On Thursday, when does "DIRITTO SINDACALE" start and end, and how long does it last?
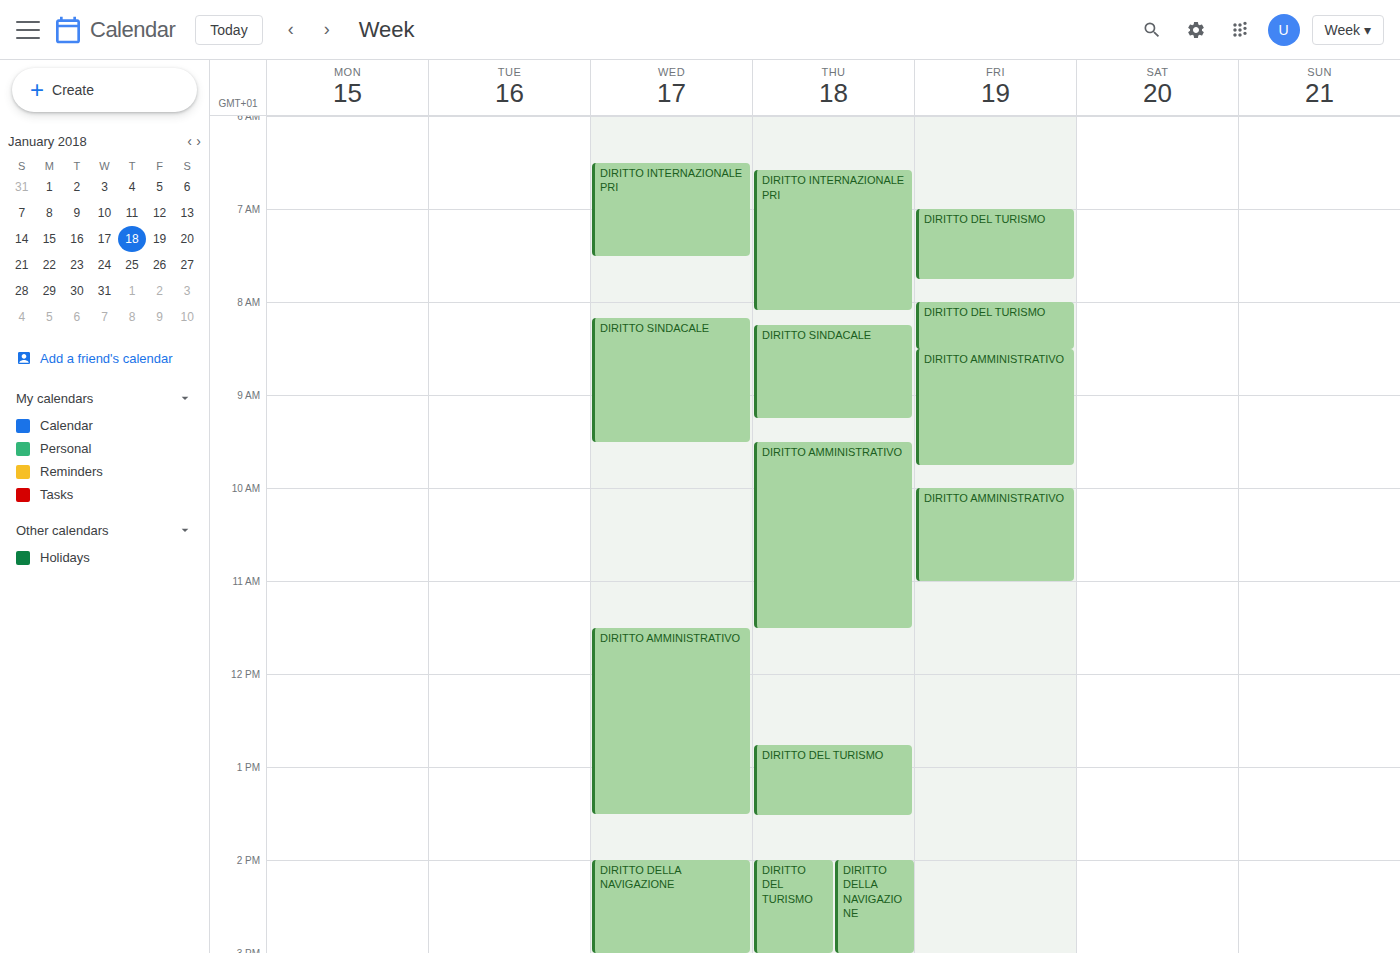
8:15 AM to 9:15 AM, 1 hour